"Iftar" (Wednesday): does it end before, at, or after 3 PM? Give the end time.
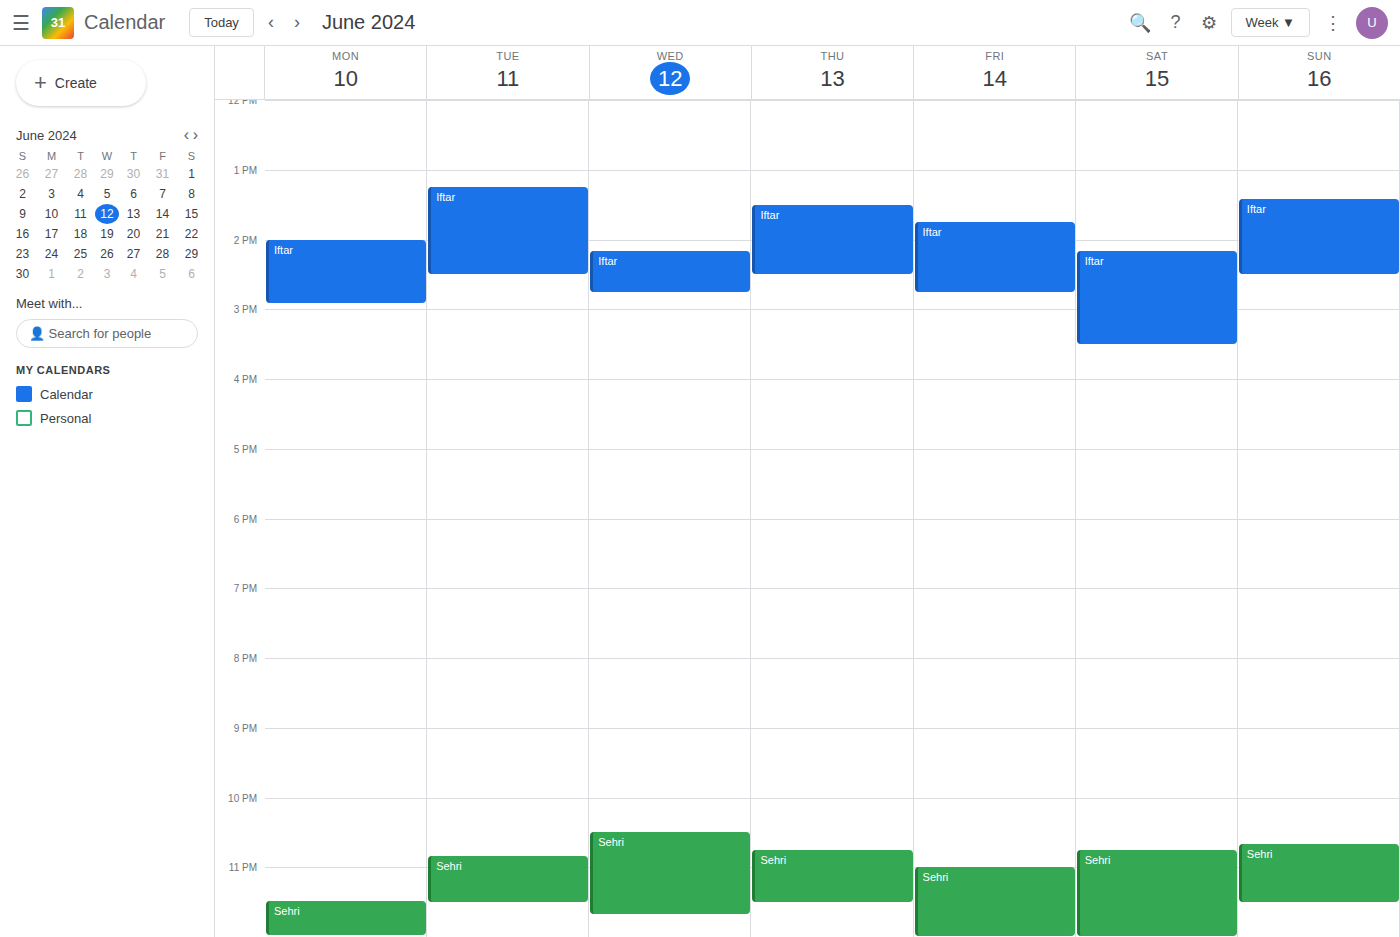
2:45 PM -- before 3 PM, 15 minutes above the 3 PM line.